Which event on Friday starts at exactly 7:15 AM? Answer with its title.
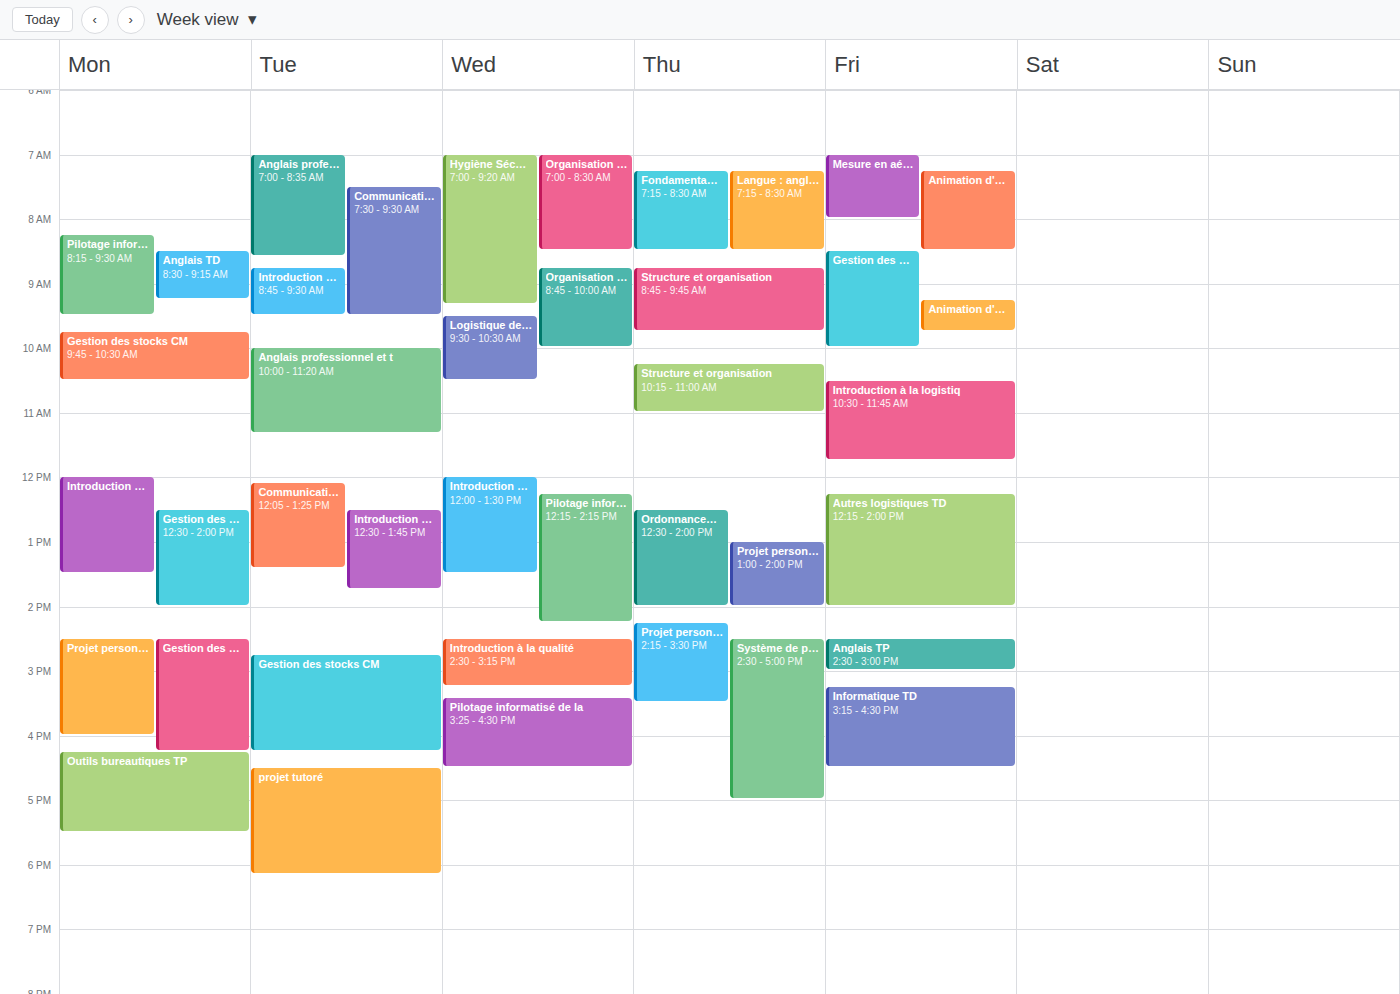
"Animation d'équipe CM"